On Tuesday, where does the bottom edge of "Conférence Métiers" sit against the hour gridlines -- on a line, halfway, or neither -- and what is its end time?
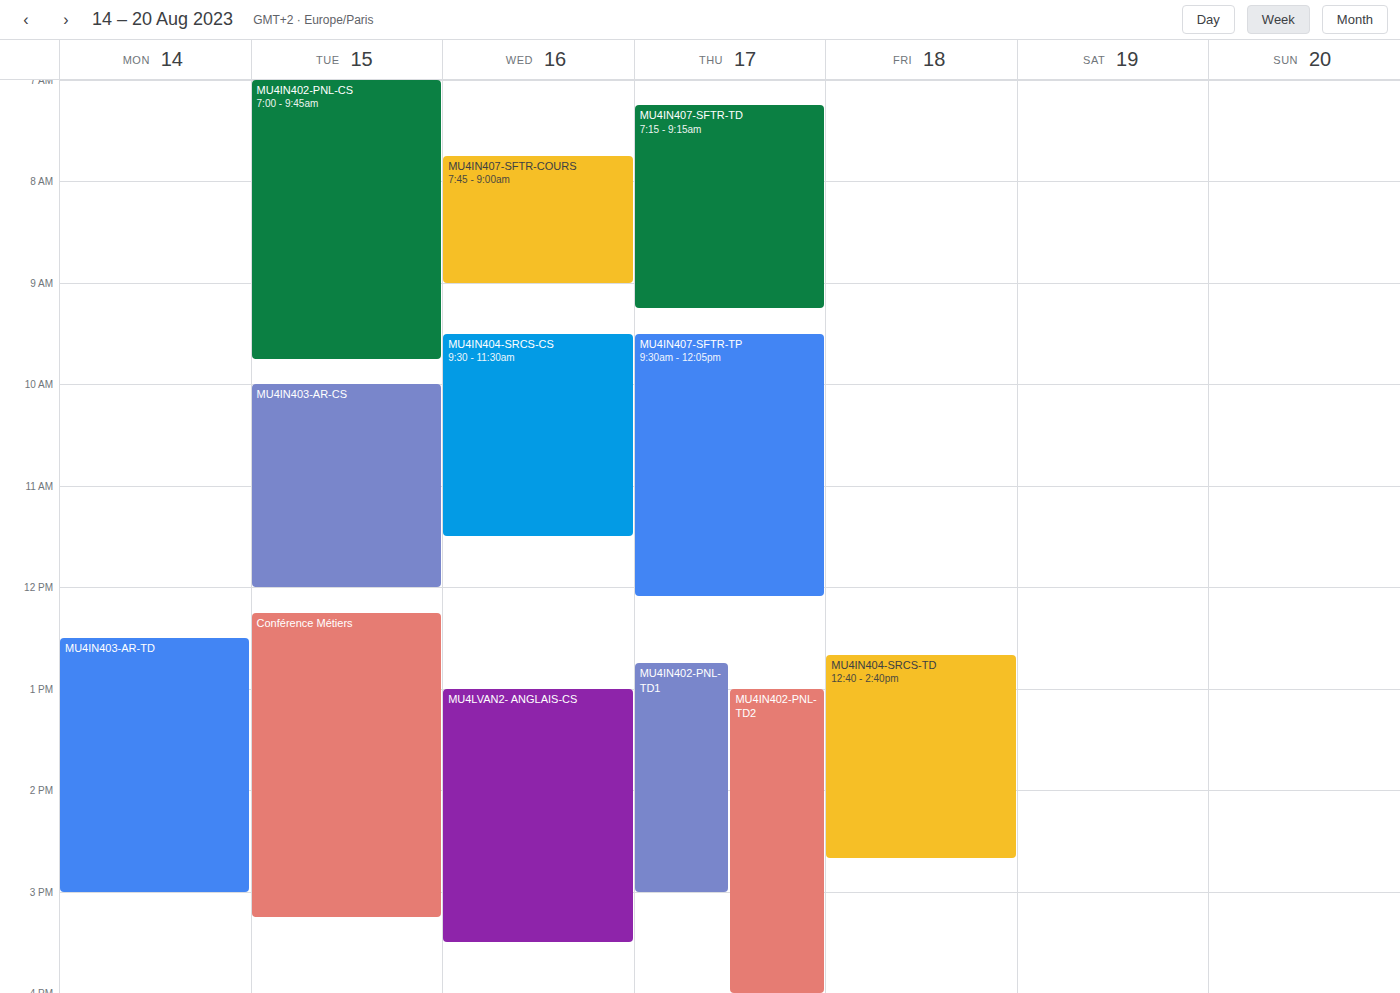
15:15 -- neither: a quarter of the way from the 15:00 line to the 16:00 line.